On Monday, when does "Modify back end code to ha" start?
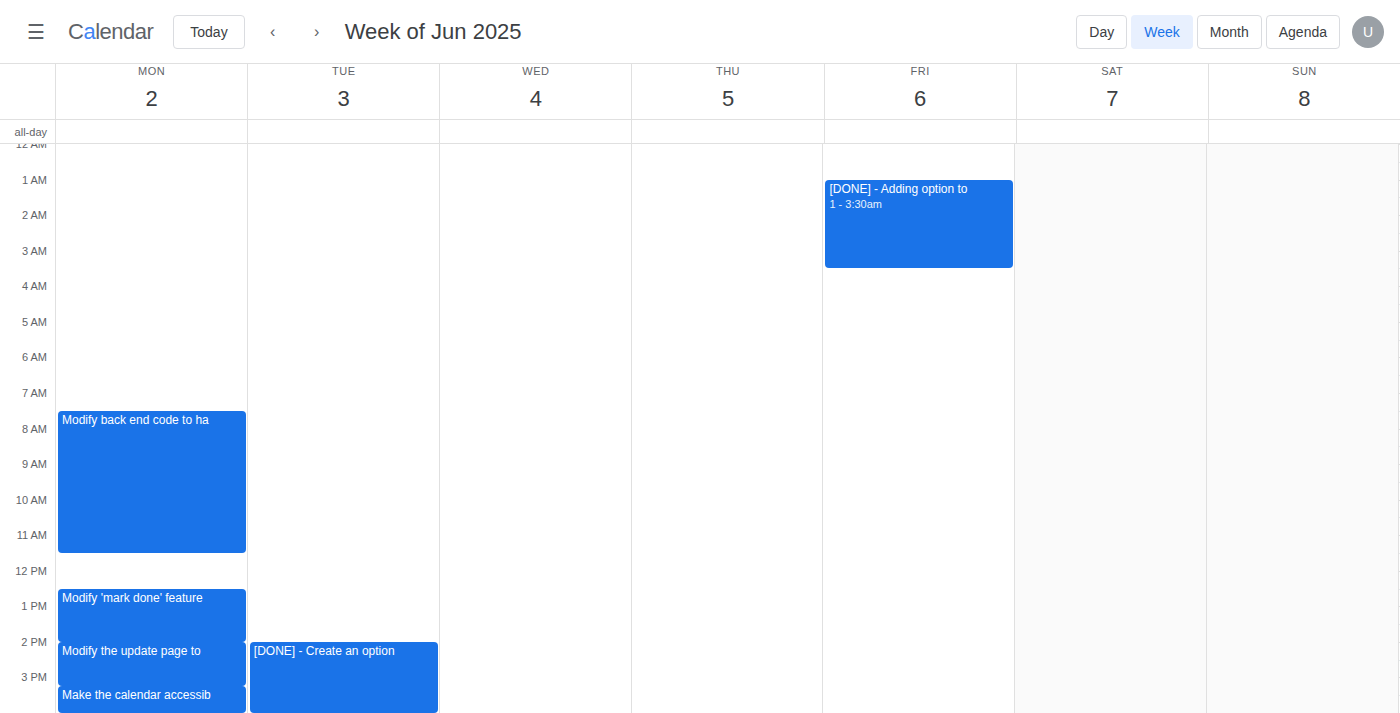
7:30 AM